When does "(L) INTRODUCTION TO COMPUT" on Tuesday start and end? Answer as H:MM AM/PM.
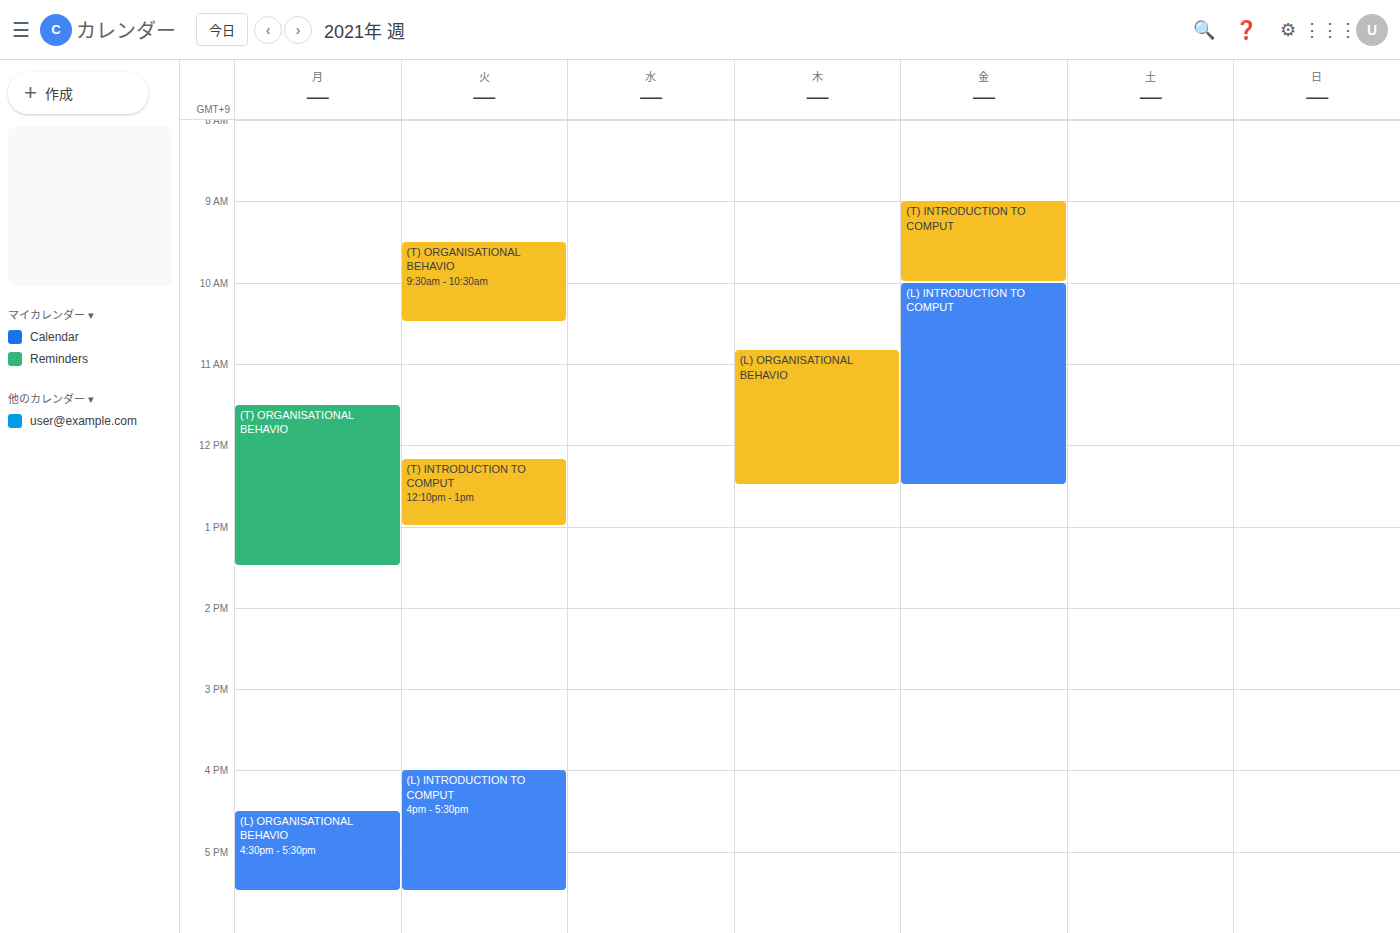
4:00 PM to 5:30 PM